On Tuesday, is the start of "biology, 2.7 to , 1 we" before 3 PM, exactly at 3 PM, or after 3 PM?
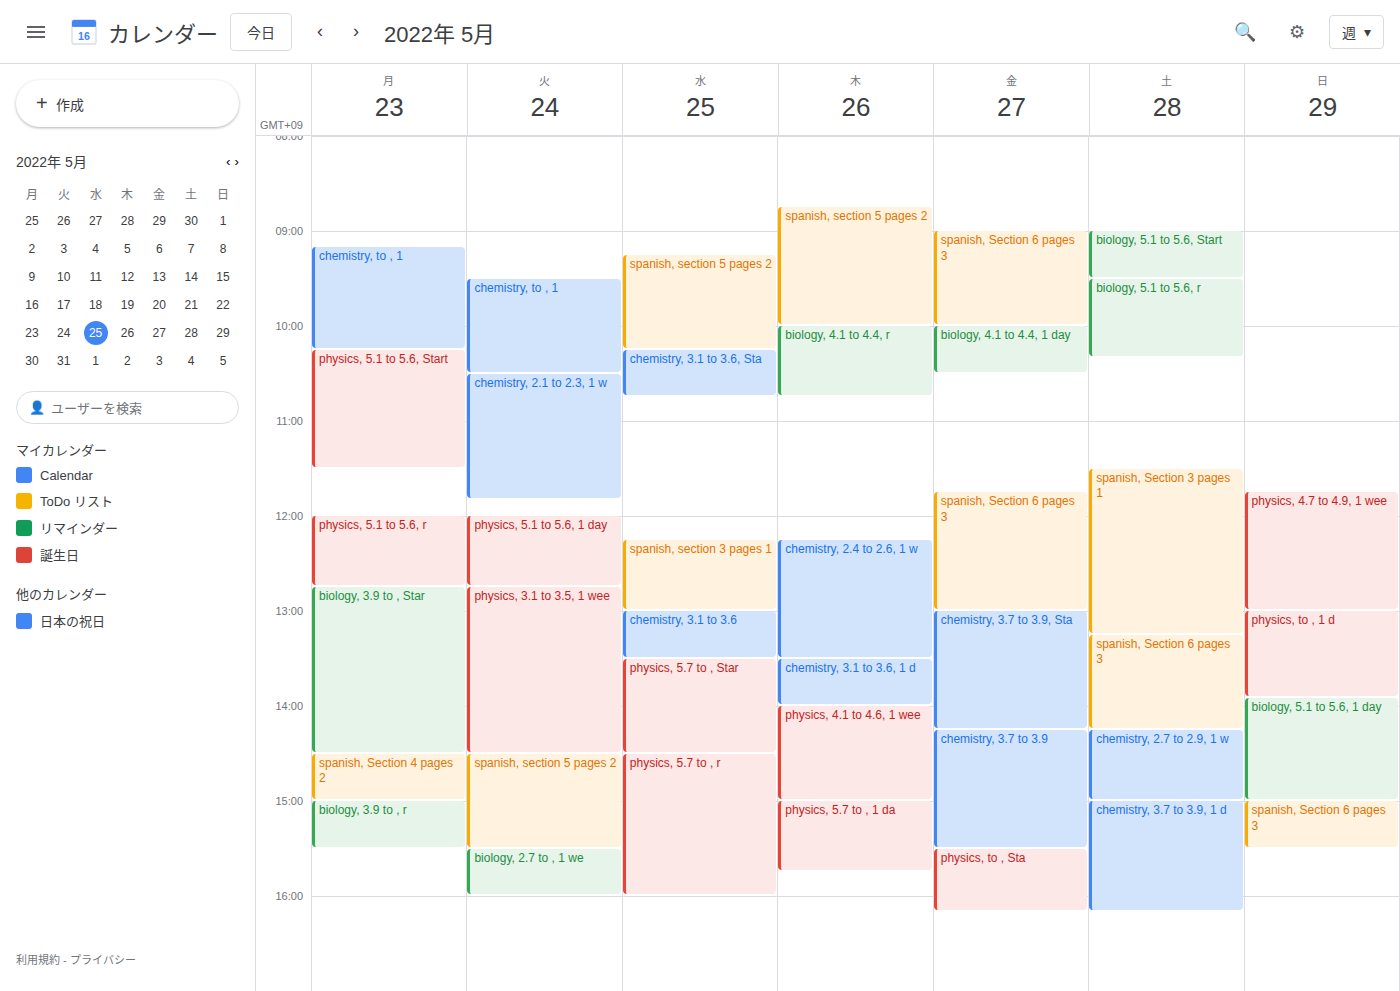
3:30 PM -- after 3 PM, 30 minutes below the 3 PM line.